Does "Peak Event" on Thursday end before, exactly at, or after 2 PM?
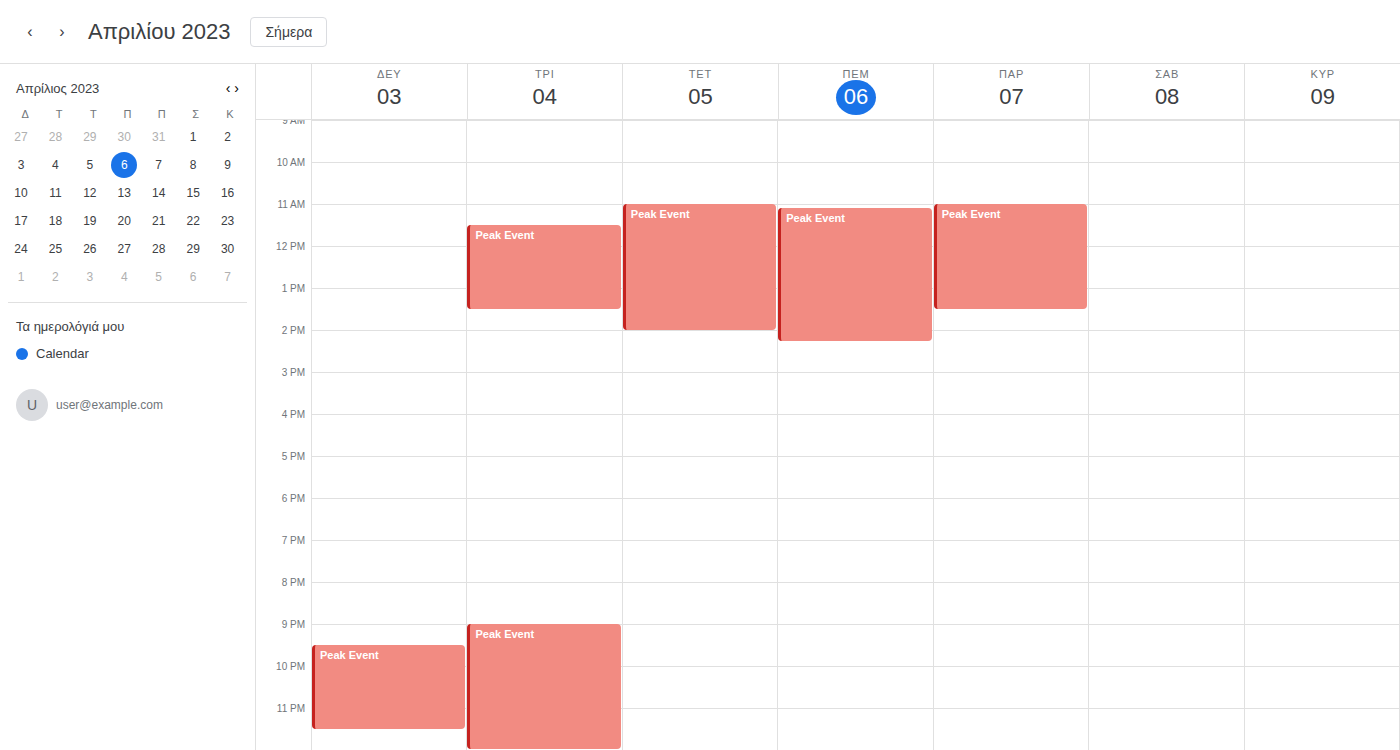
2:15 PM -- after 2 PM, 15 minutes below the 2 PM line.